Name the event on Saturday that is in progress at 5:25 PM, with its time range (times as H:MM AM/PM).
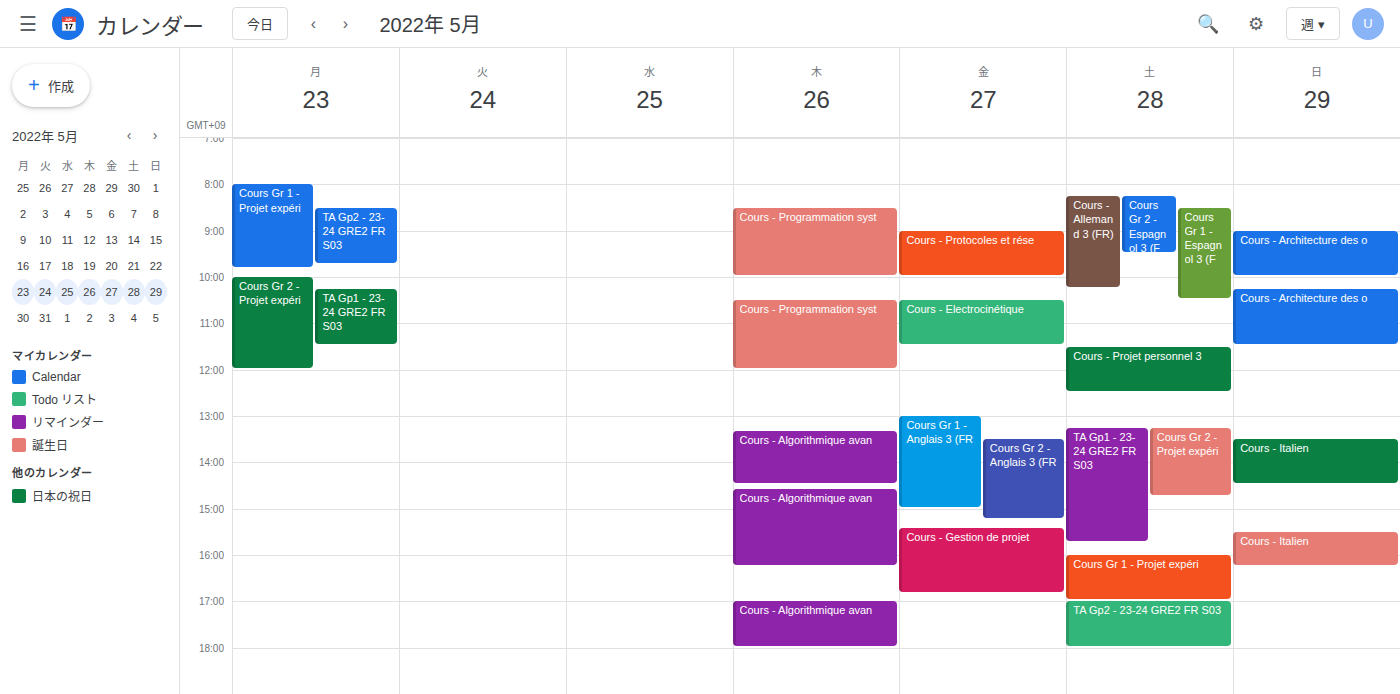
"TA Gp2 - 23-24 GRE2 FR S03", 5:00 PM to 6:00 PM